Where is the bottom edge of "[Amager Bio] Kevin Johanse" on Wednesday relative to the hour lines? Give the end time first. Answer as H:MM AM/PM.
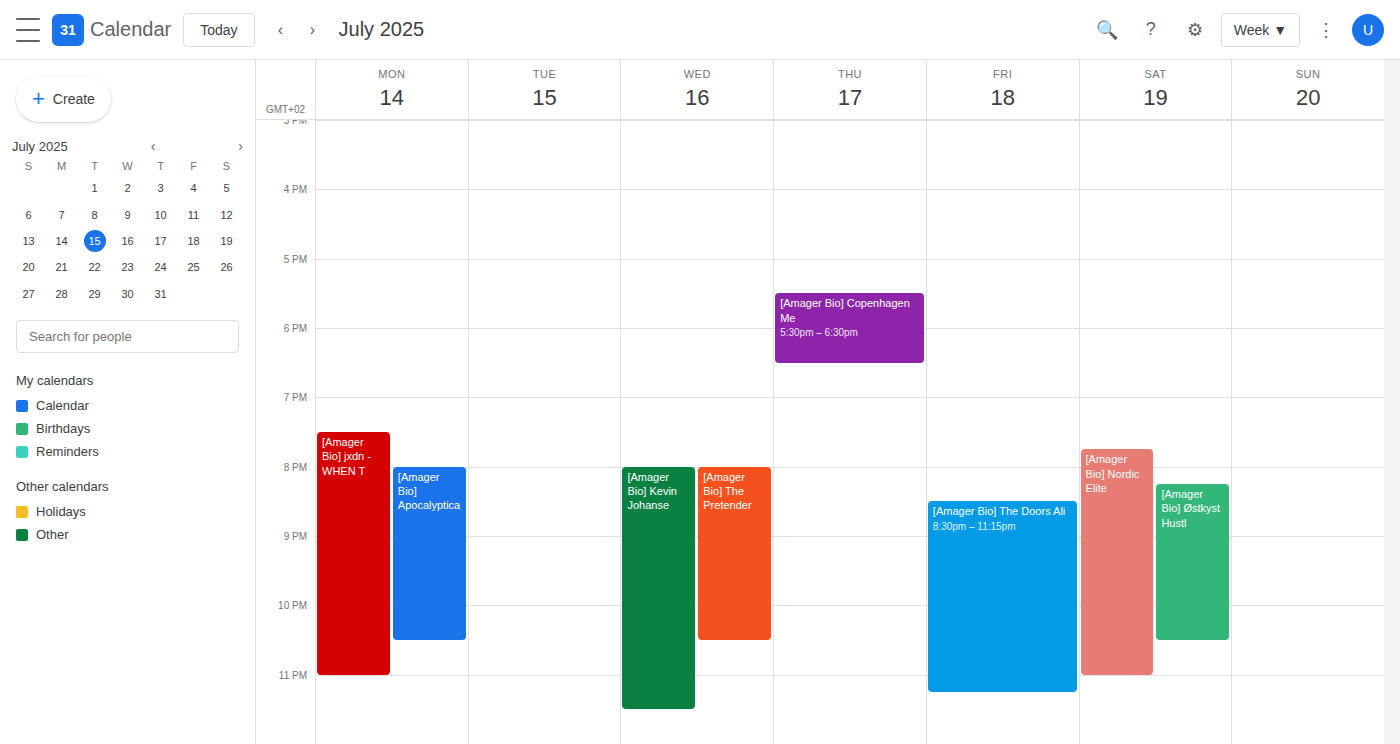
11:30 PM -- halfway between the 11 PM and 12 AM lines.